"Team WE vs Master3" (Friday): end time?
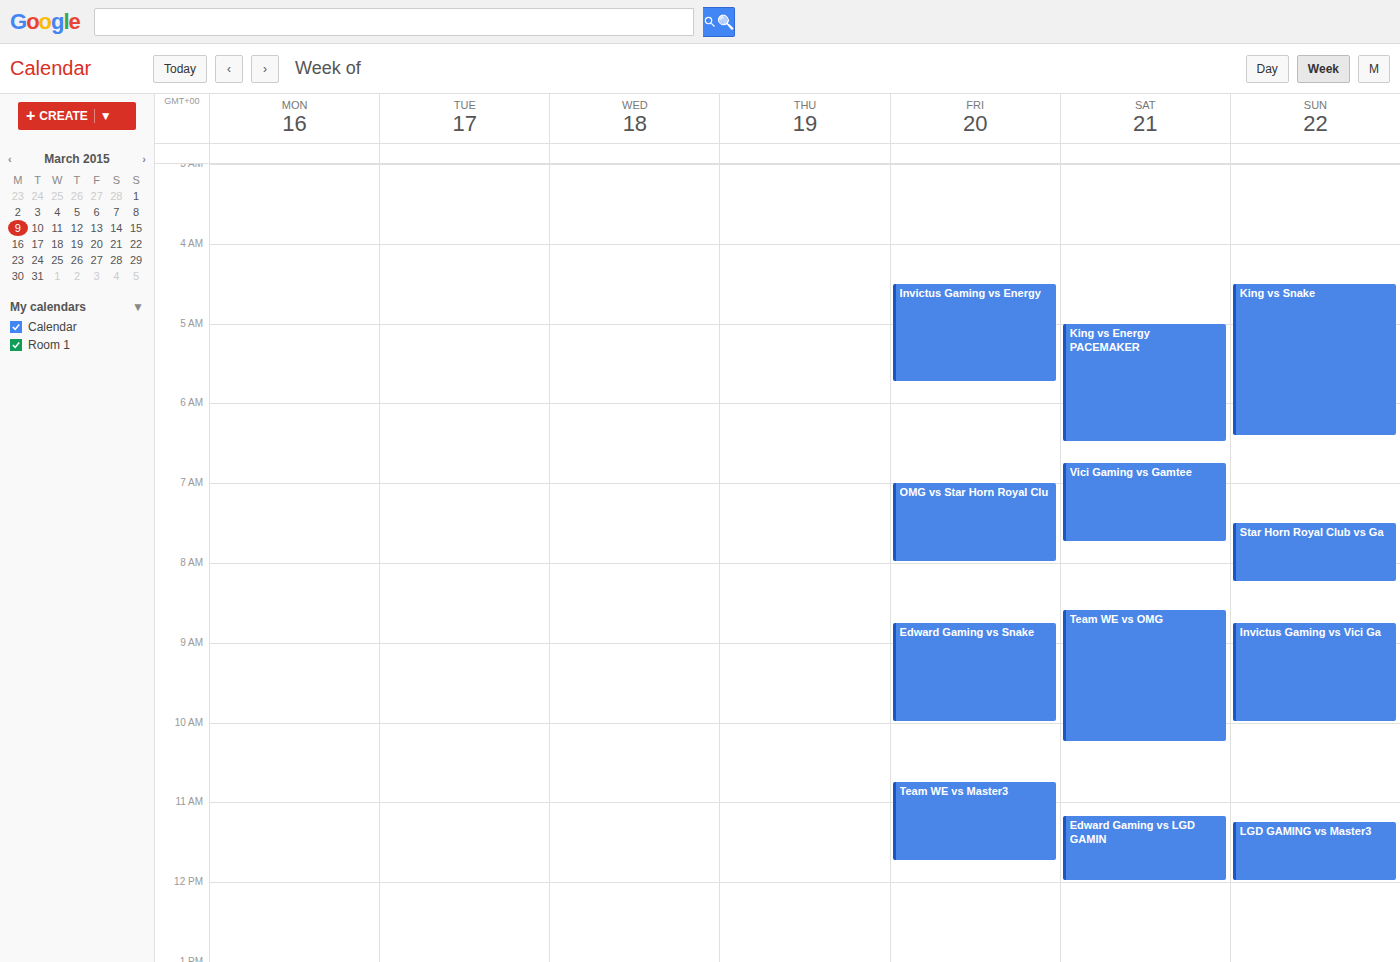
11:45 AM